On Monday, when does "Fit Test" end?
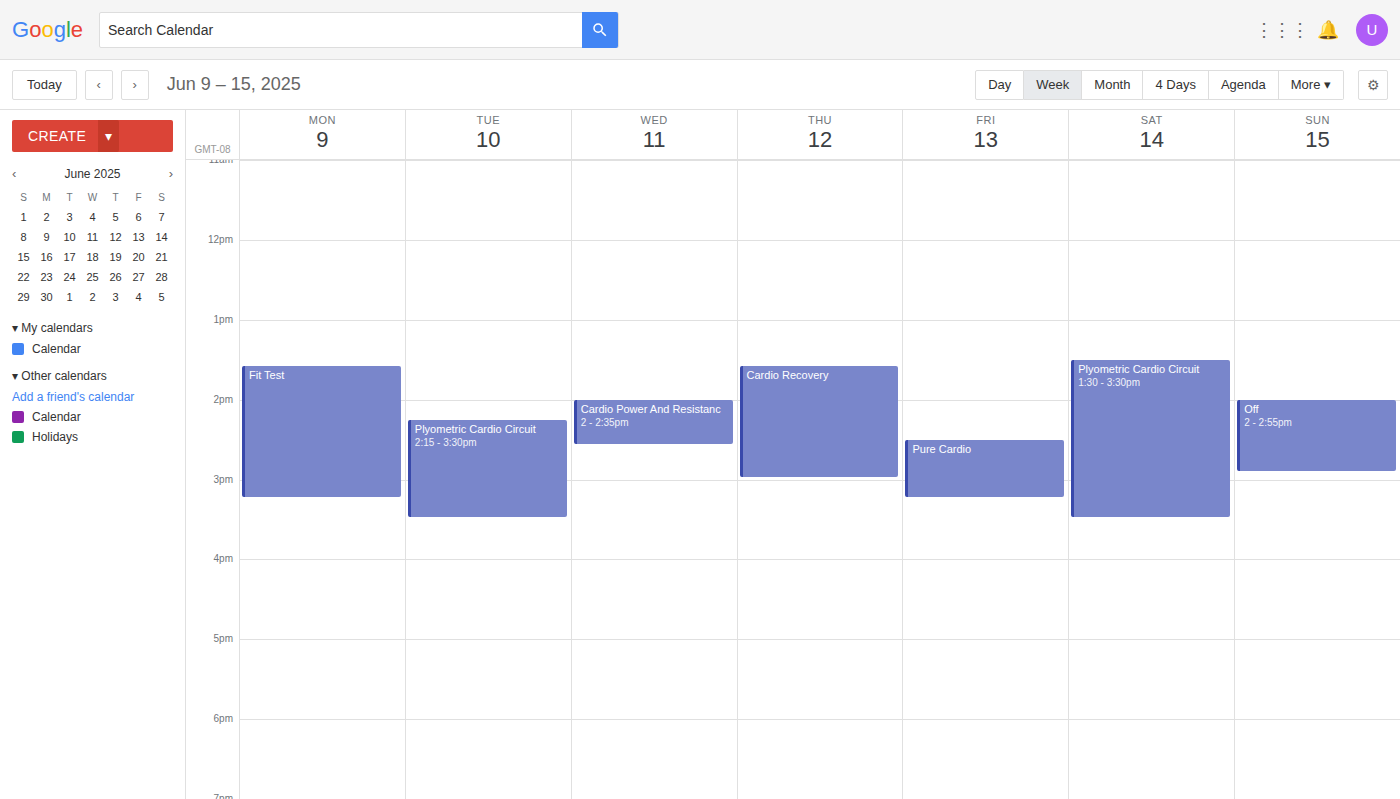
3:15 PM